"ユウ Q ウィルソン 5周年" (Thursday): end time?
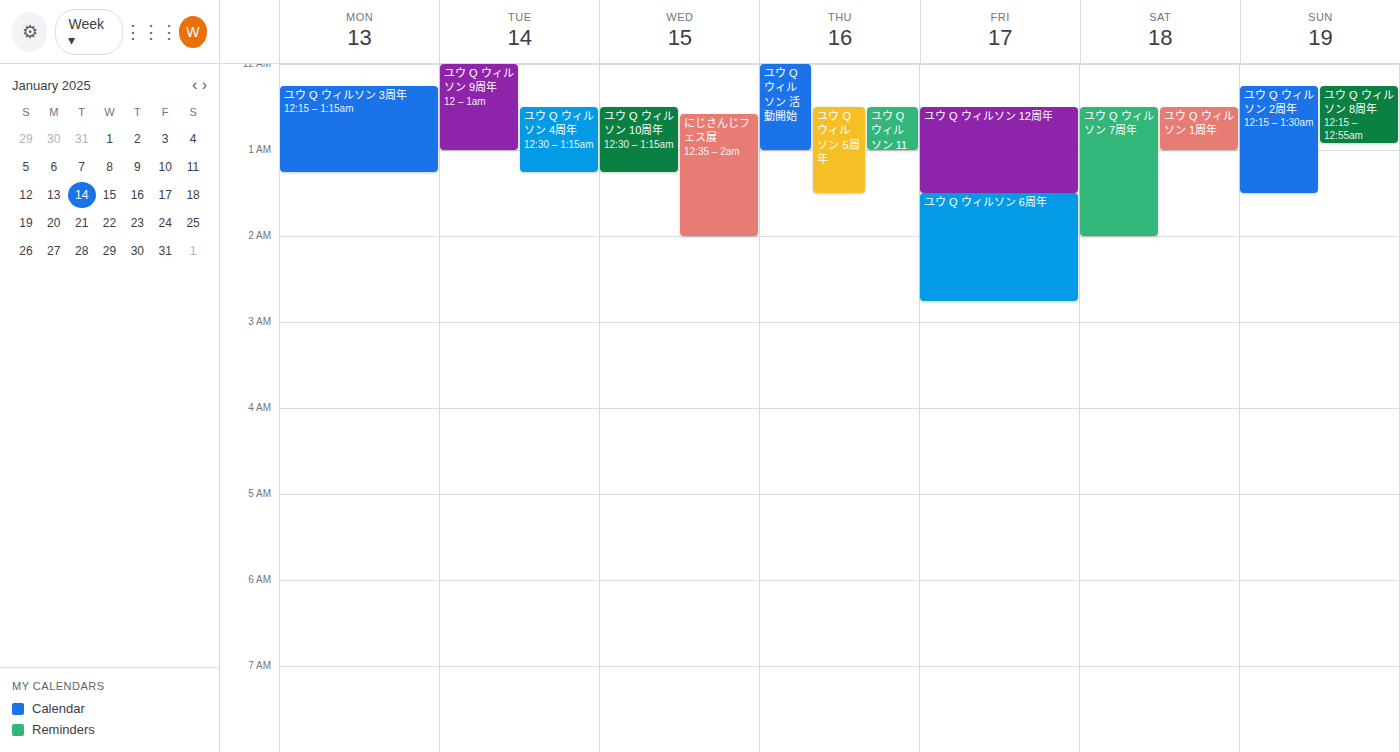
1:30 AM